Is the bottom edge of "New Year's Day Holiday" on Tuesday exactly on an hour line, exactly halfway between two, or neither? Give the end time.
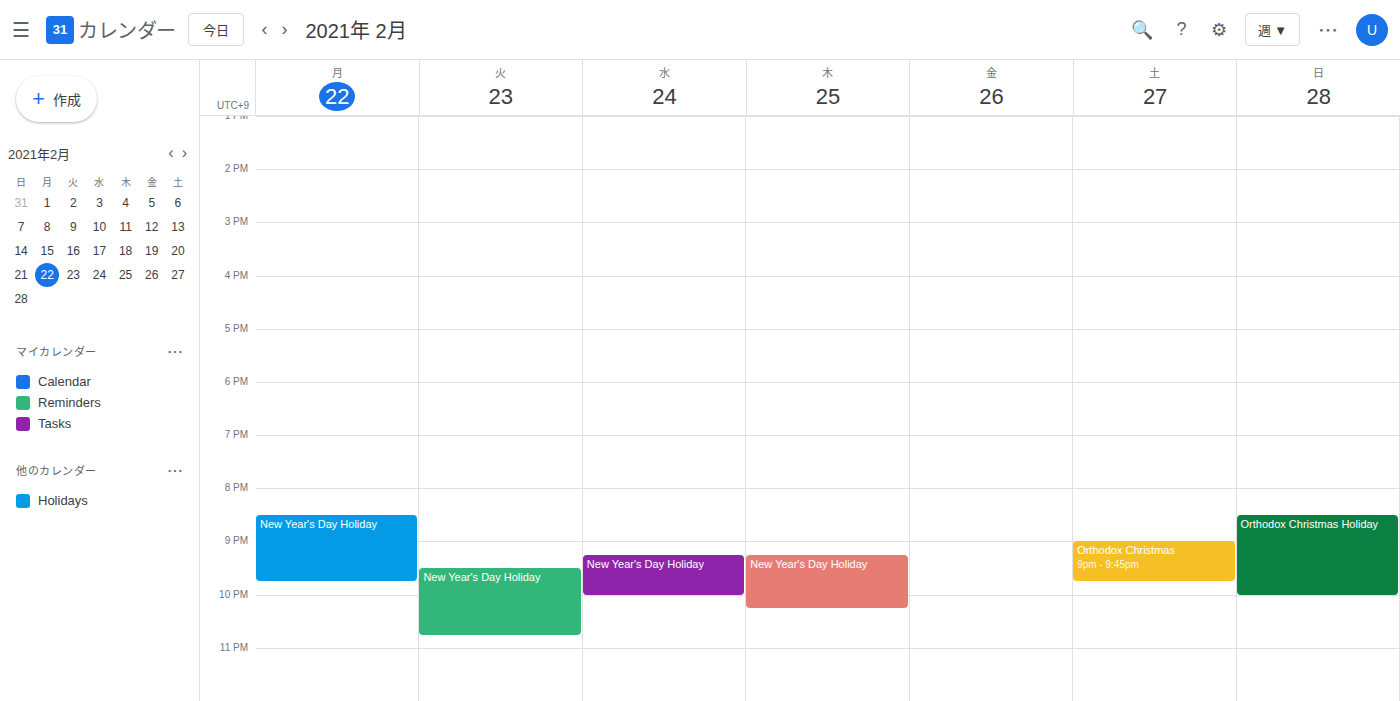
10:45 PM -- neither: three quarters of the way from the 10 PM line to the 11 PM line.